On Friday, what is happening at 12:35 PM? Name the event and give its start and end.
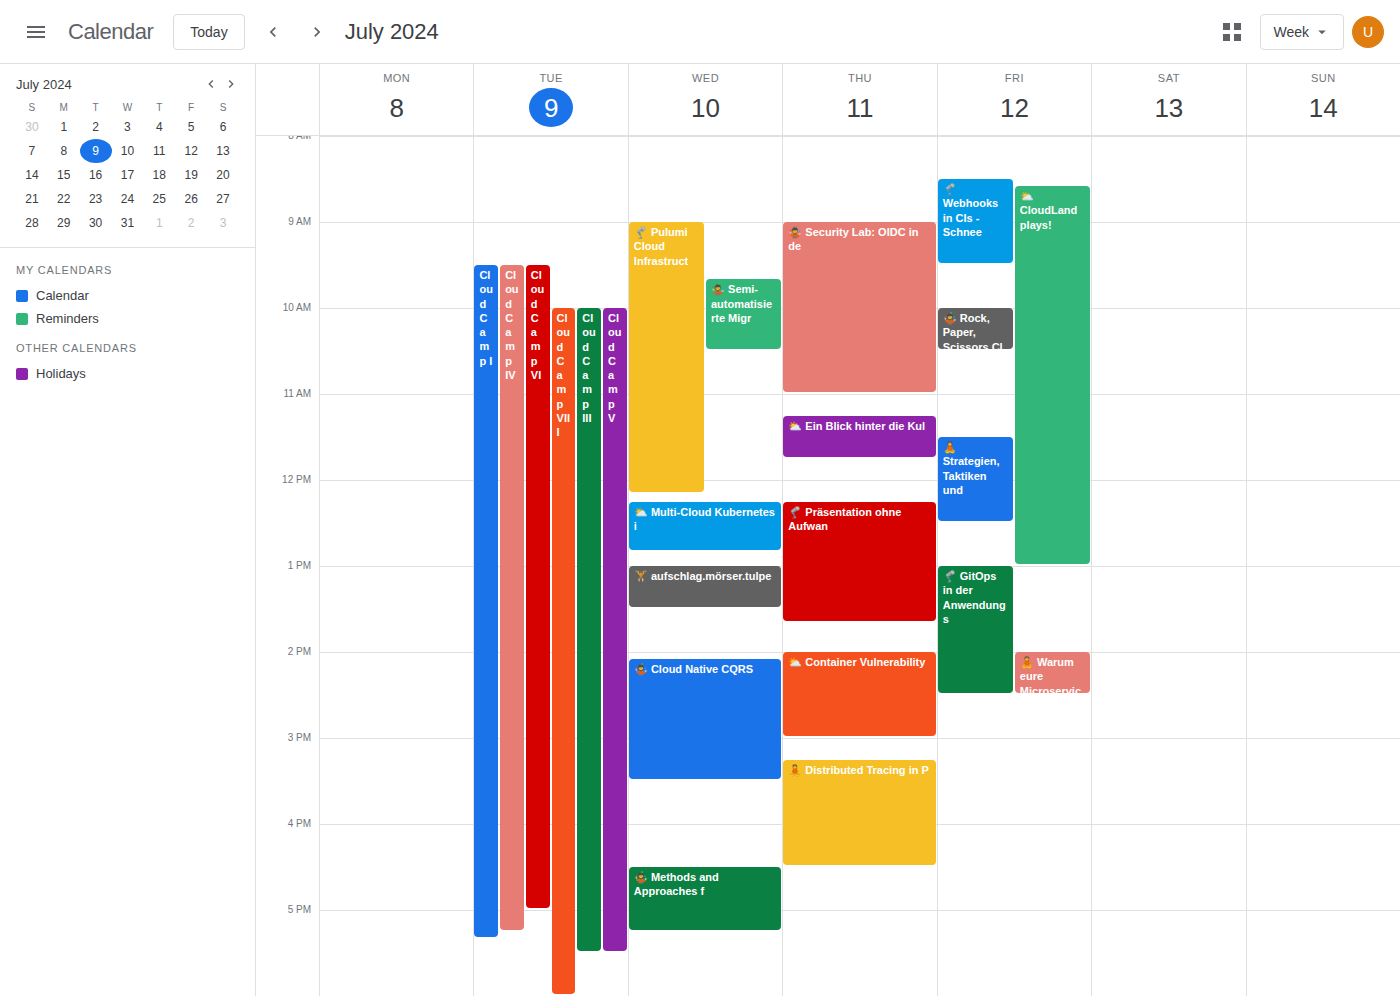
"⛅ CloudLand plays!", 8:35 AM to 1:00 PM